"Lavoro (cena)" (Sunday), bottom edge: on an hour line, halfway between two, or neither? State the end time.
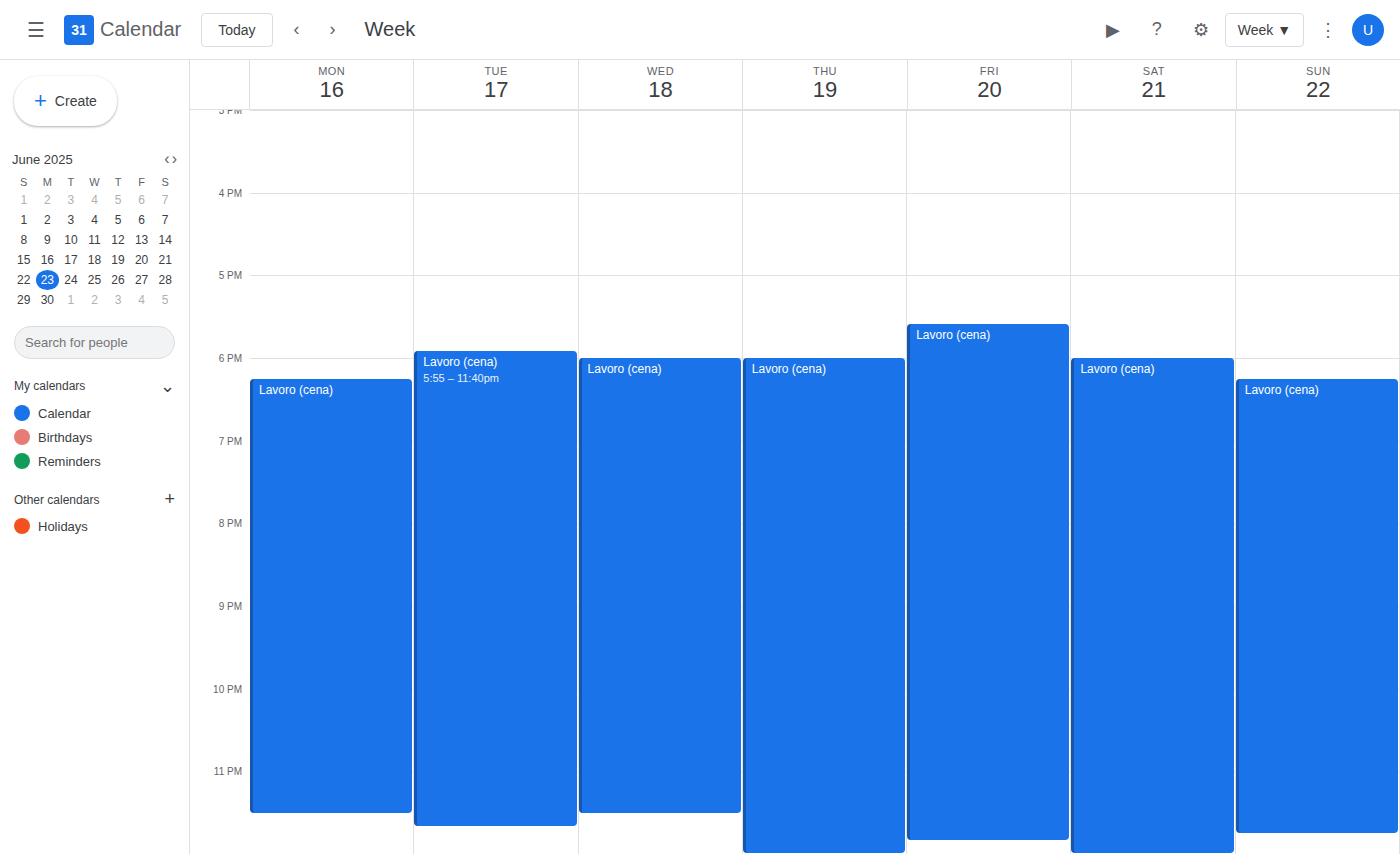
11:45 PM -- neither: three quarters of the way from the 11 PM line to the 12 AM line.